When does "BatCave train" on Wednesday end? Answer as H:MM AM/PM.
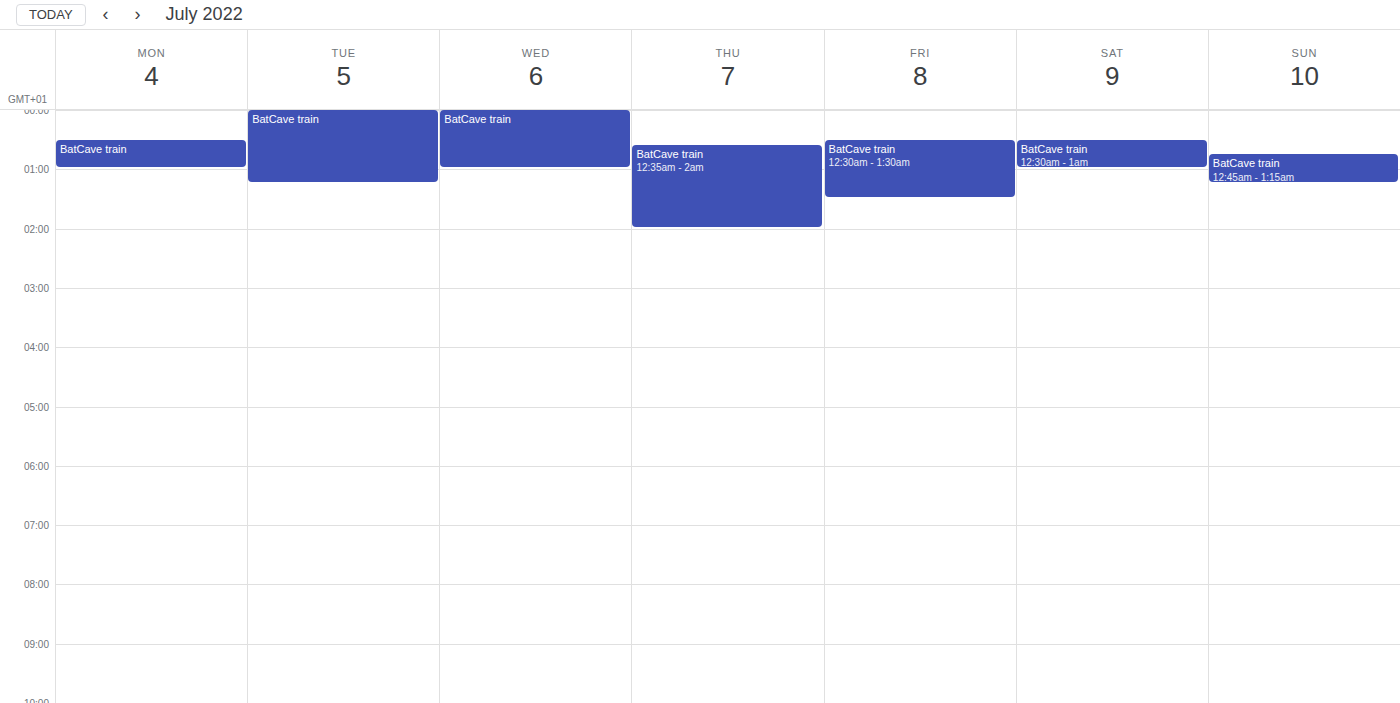
1:00 AM